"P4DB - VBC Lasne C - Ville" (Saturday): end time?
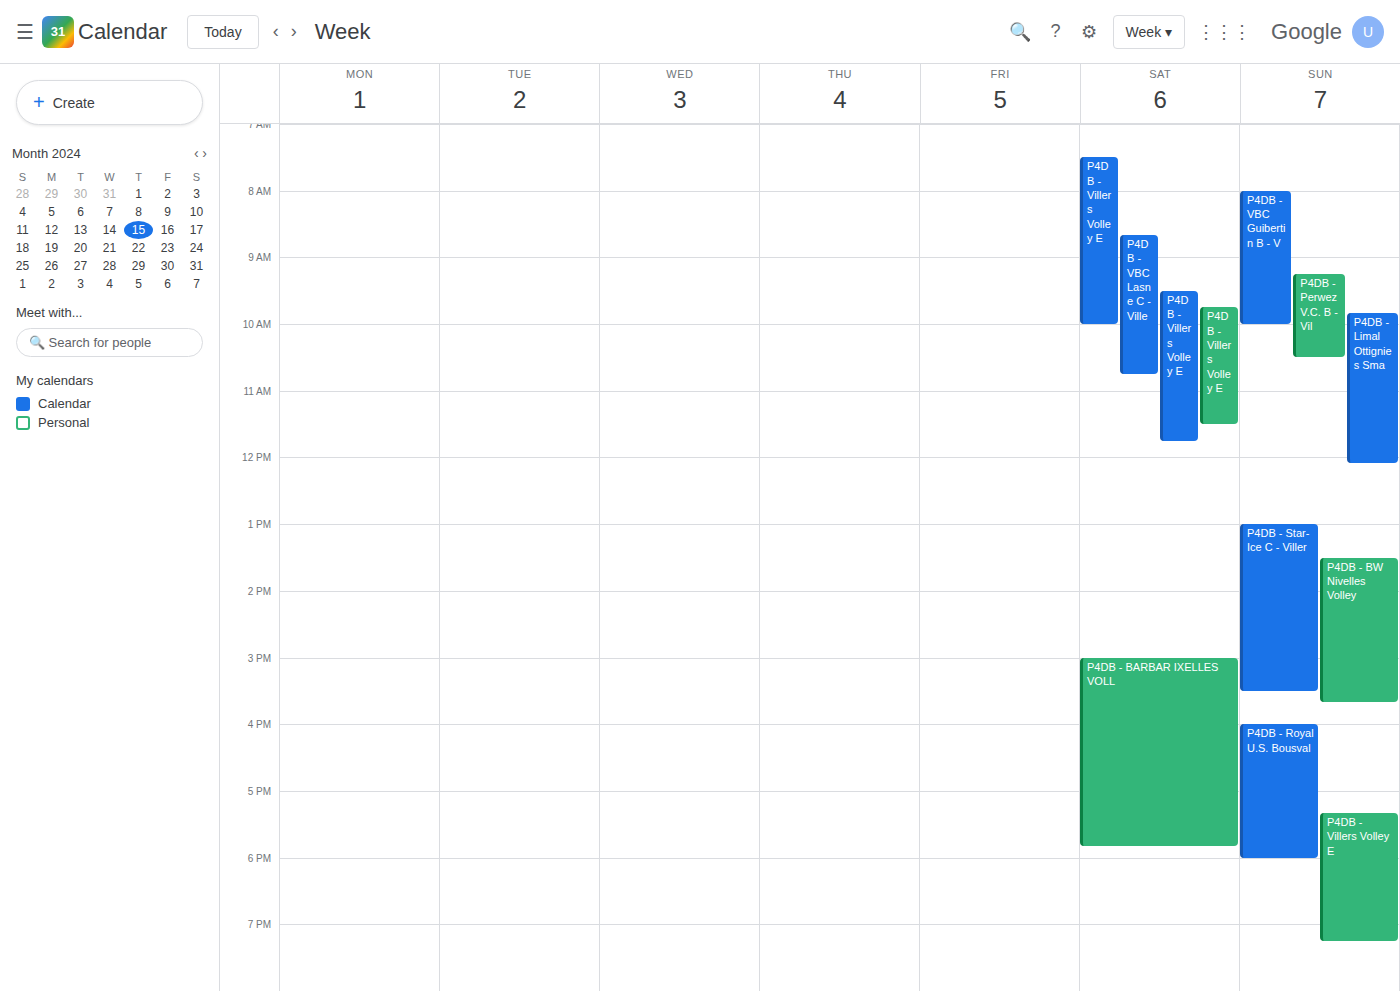
10:45 AM